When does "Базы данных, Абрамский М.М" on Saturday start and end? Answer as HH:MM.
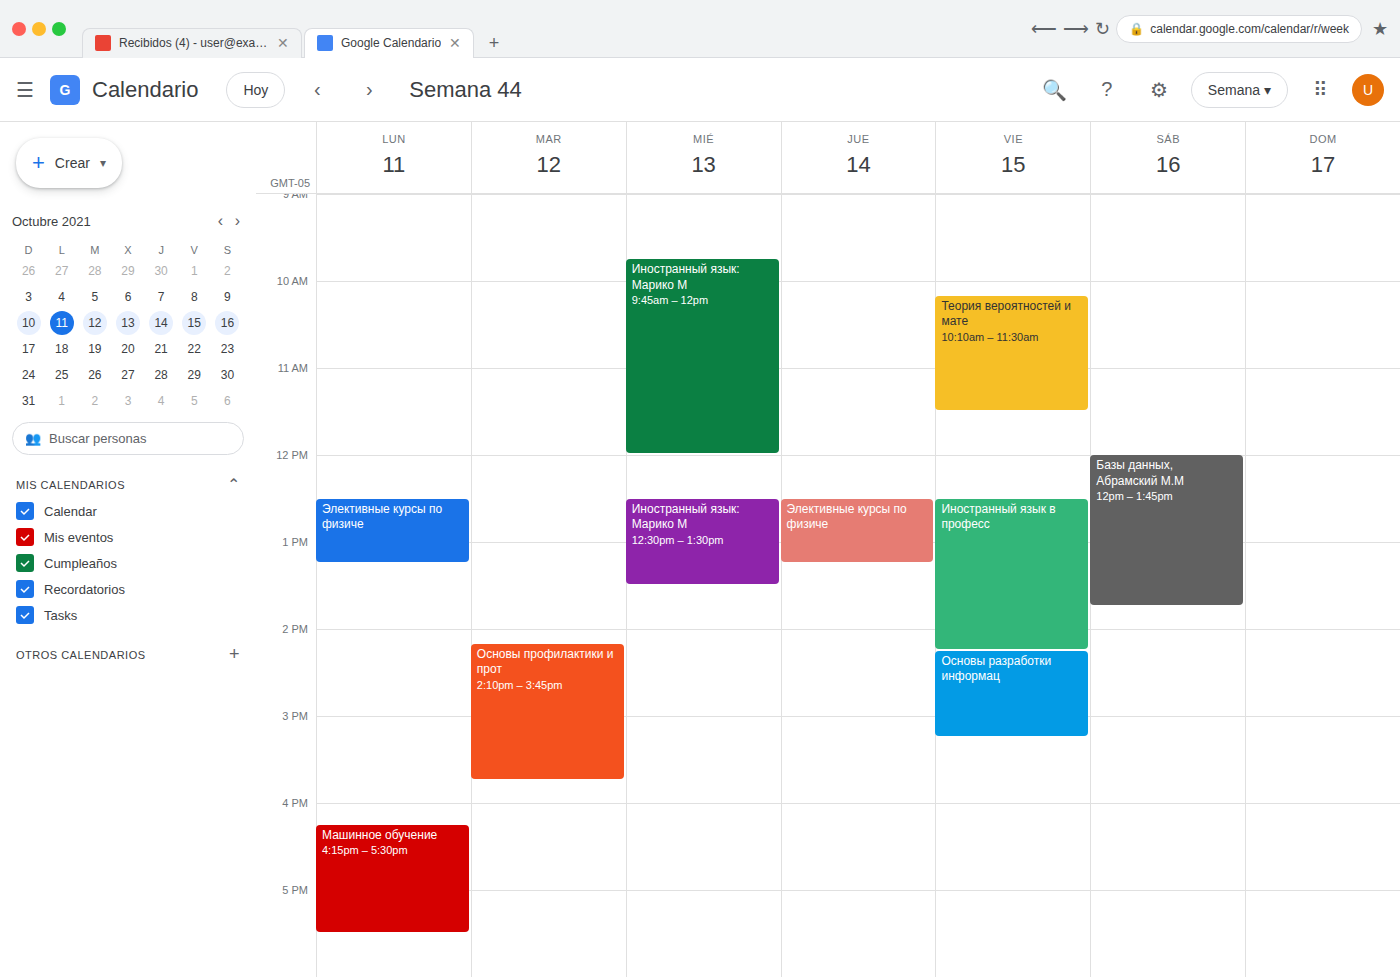
12:00 to 13:45